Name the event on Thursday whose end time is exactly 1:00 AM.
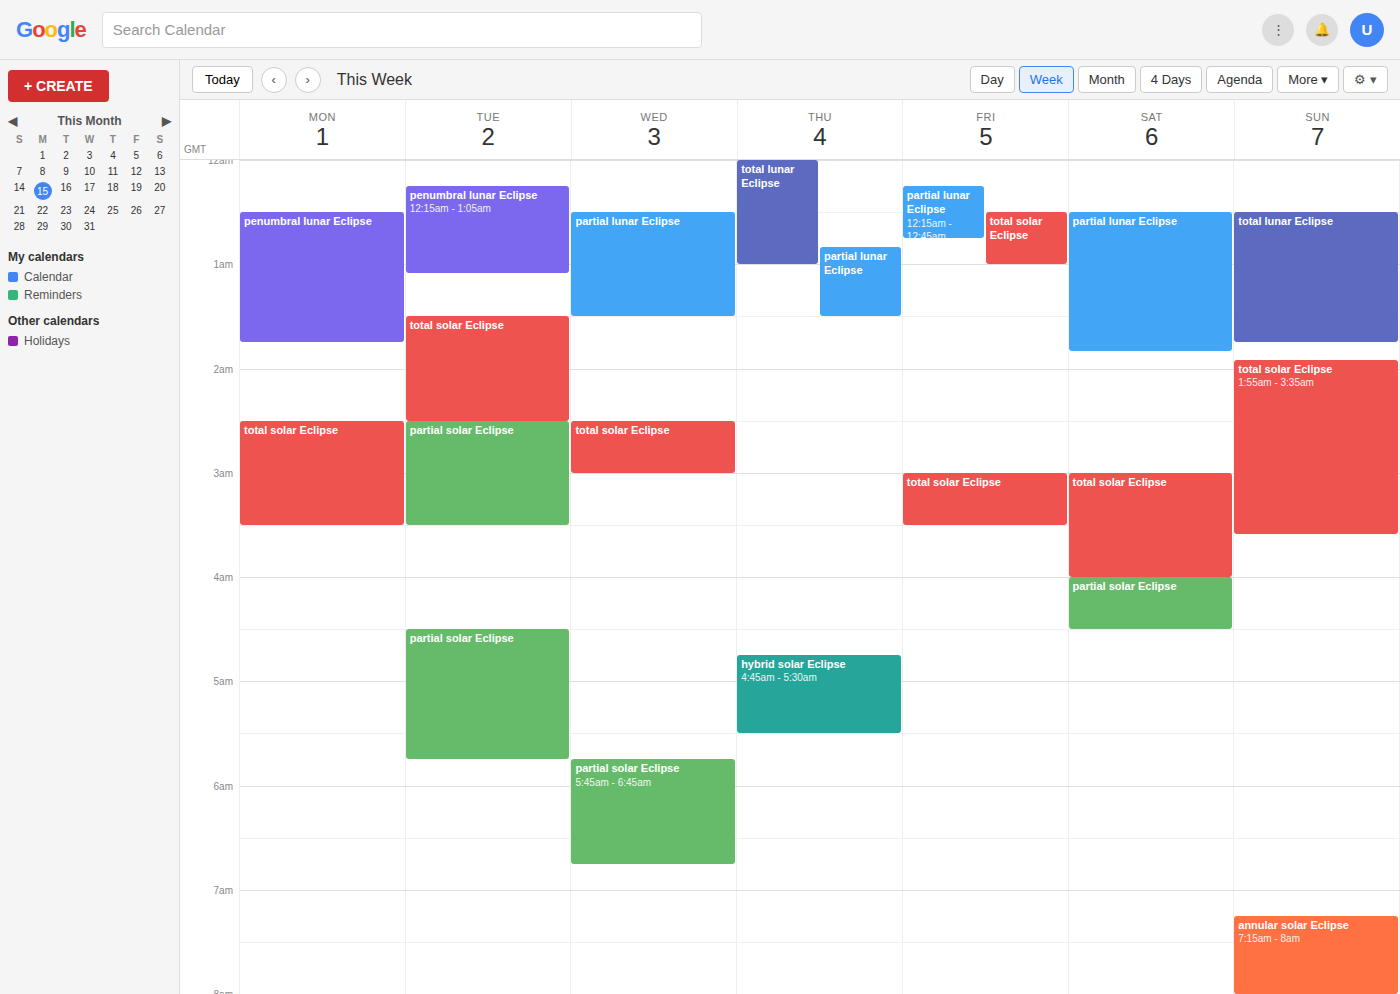
"total lunar Eclipse"